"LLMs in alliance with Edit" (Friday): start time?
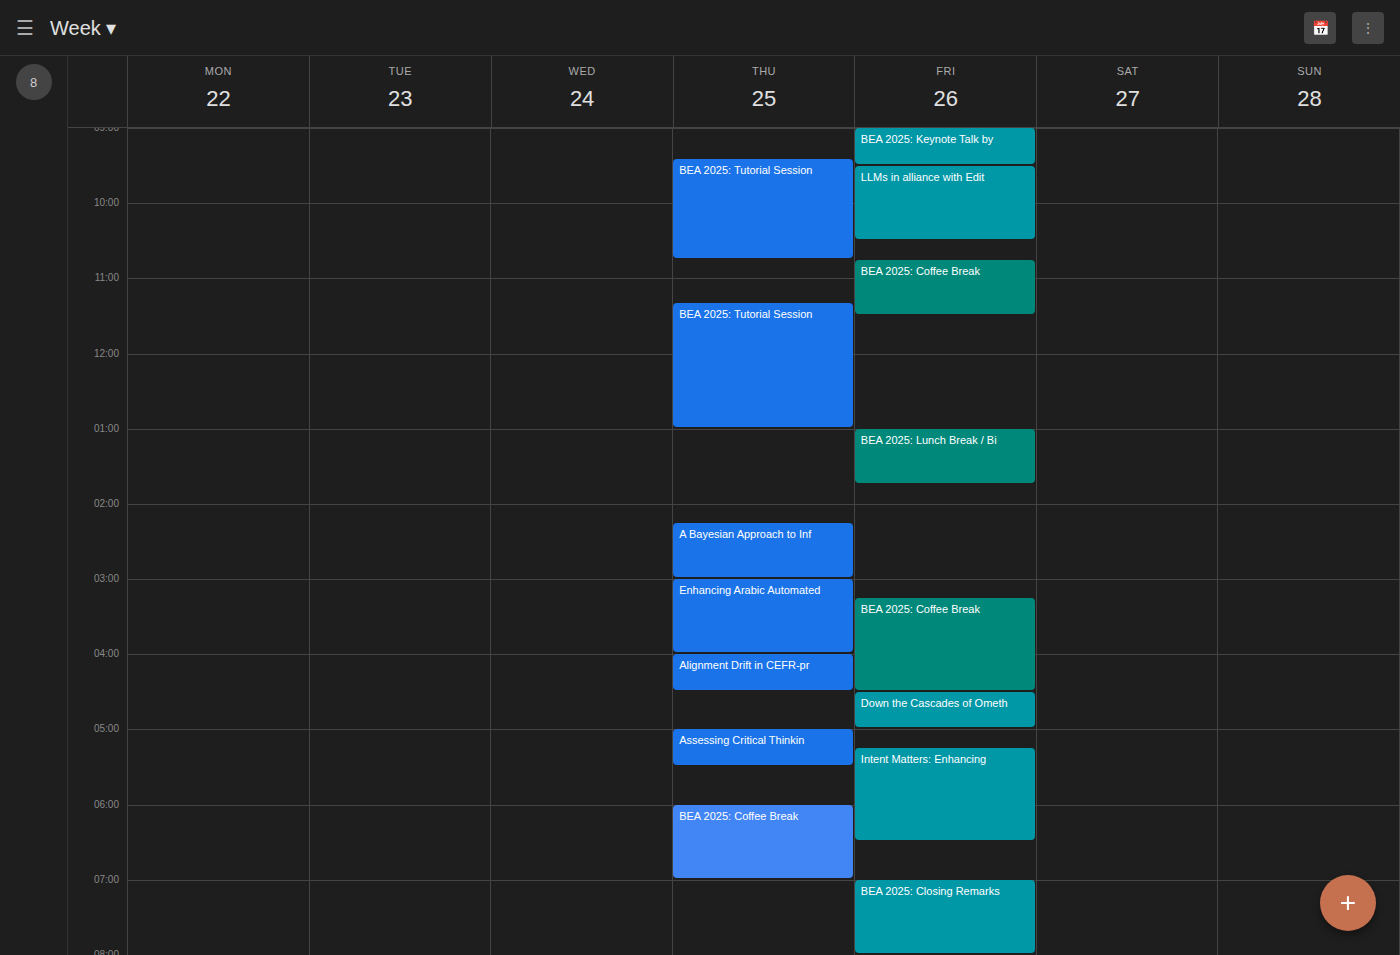
9:30 AM